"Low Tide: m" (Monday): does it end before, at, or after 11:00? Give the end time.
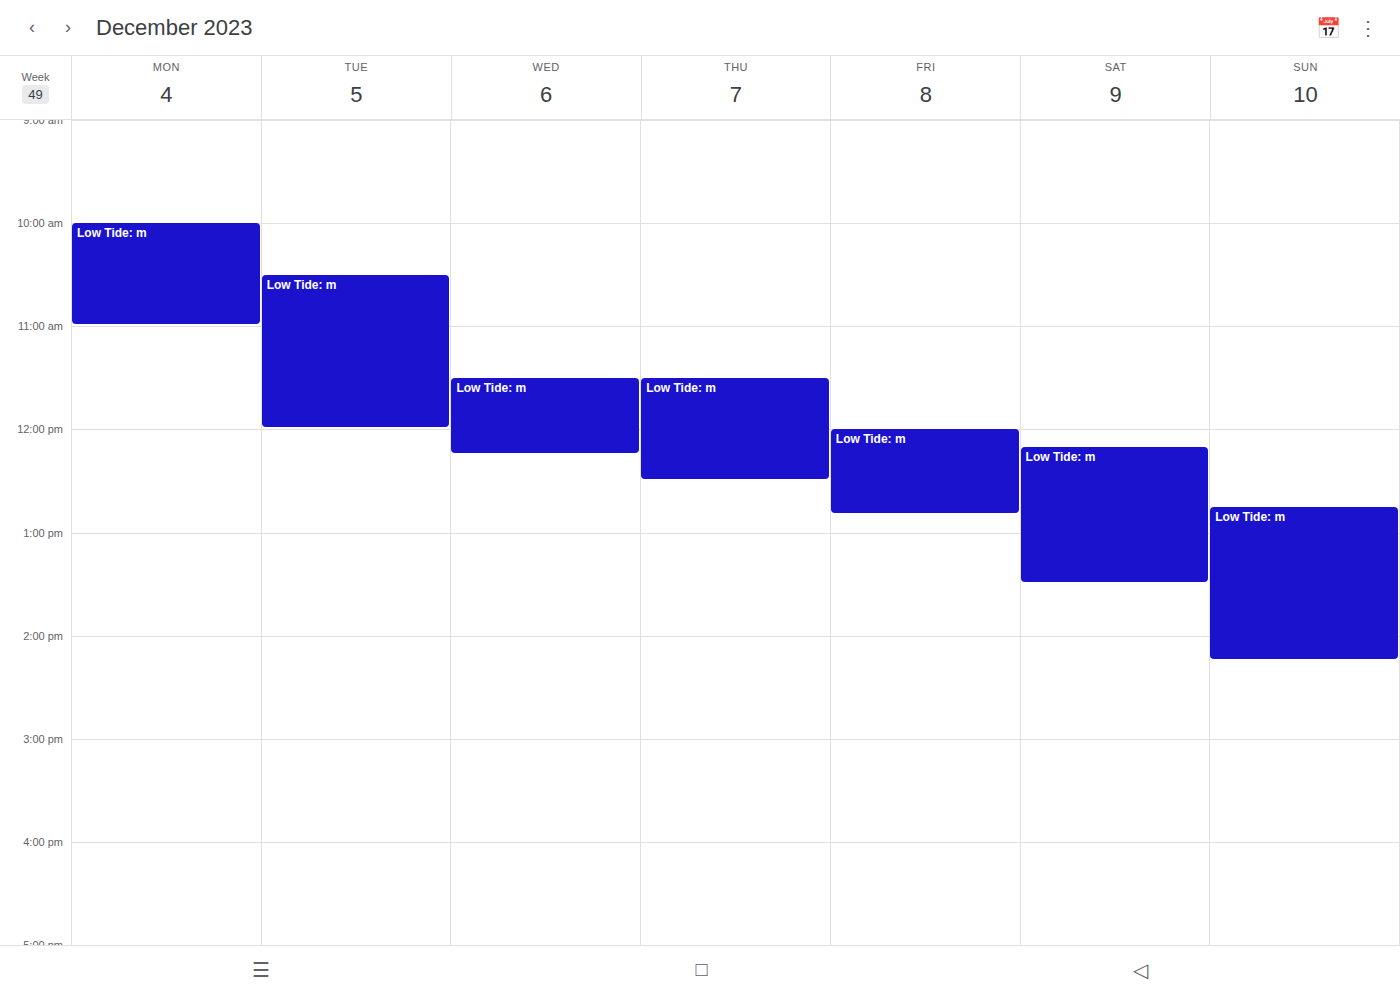
11:00 -- exactly at 11:00, on the 11:00 line.